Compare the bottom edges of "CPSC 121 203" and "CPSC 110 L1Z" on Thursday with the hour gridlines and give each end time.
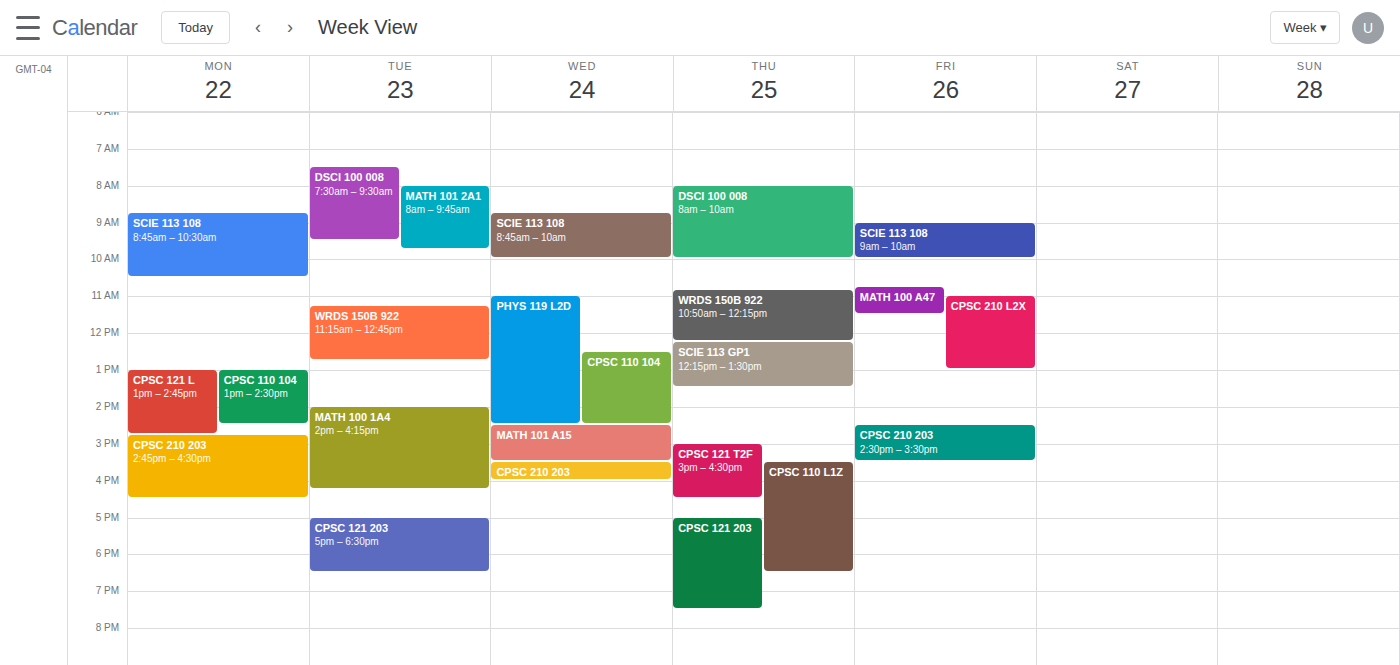
"CPSC 121 203": 7:30 PM, halfway between the 7 PM and 8 PM lines. "CPSC 110 L1Z": 6:30 PM, halfway between the 6 PM and 7 PM lines.